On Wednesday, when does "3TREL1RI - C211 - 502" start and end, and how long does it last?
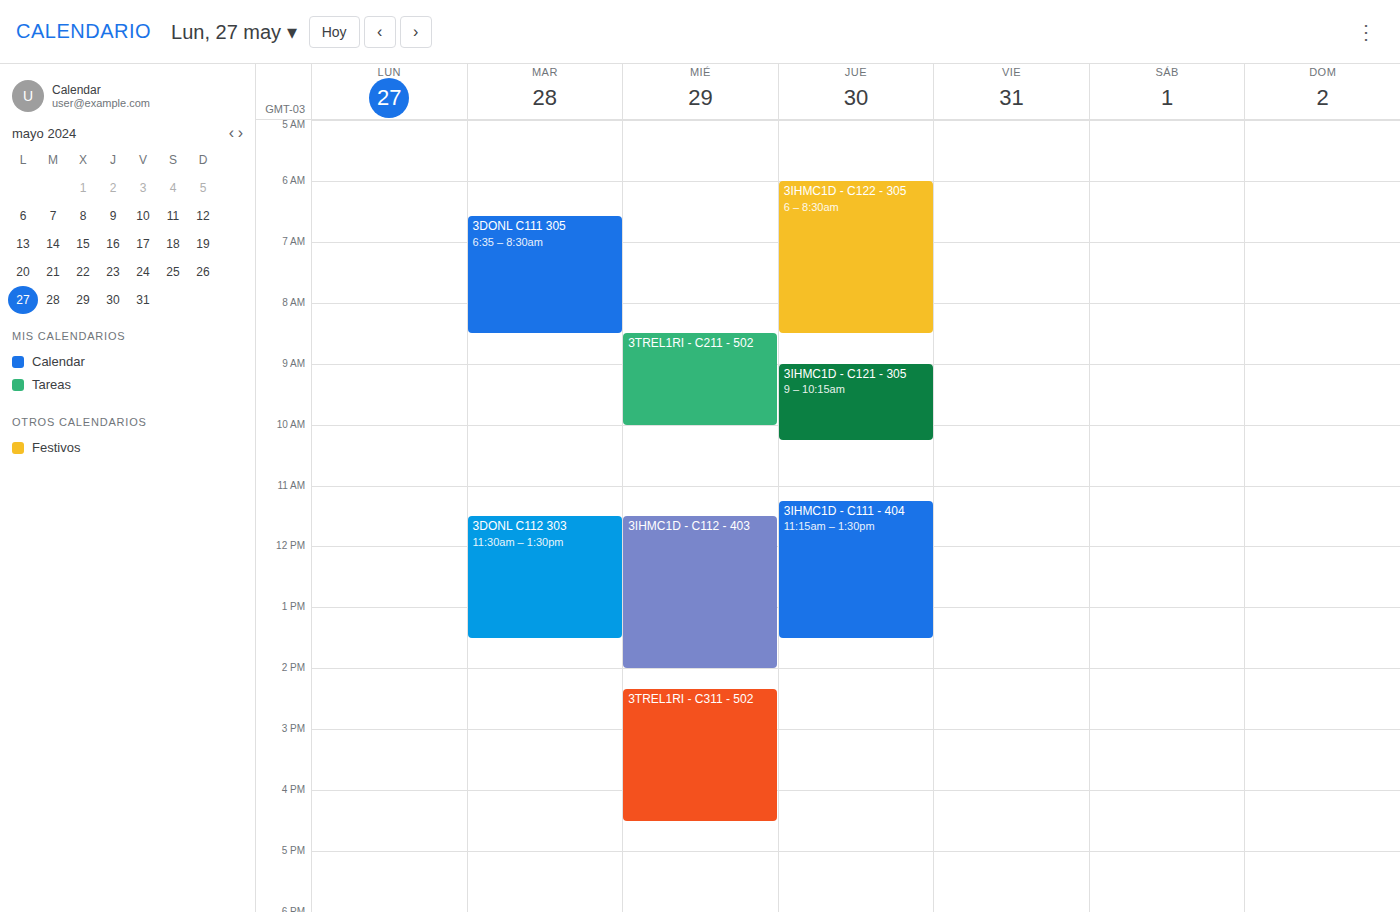
8:30 AM to 10:00 AM, 1 hour 30 minutes